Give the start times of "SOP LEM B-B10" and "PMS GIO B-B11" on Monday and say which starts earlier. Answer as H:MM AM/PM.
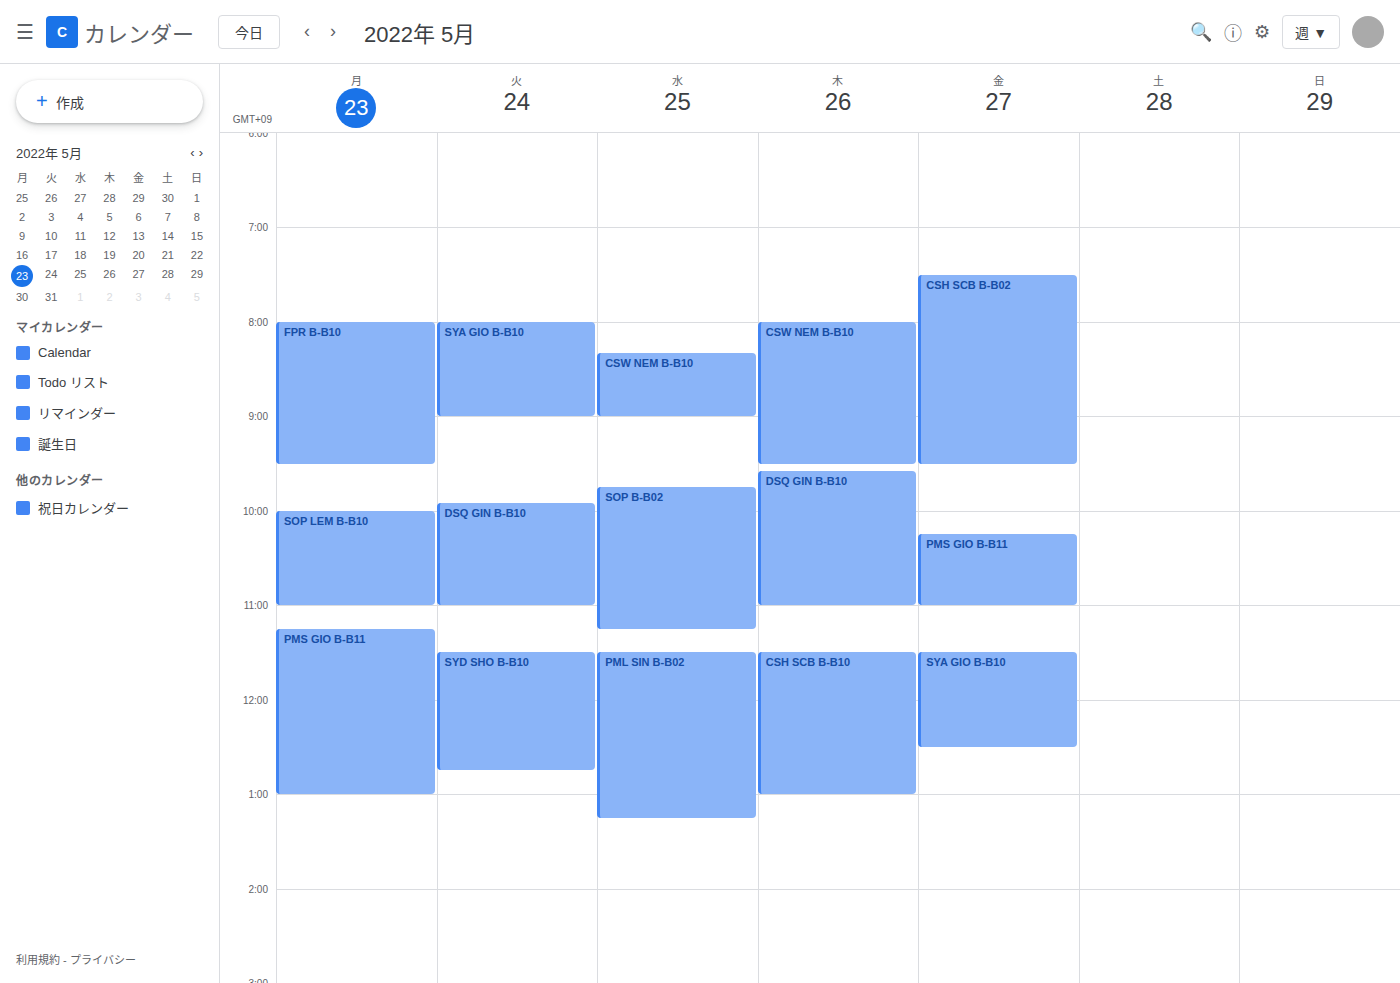
"SOP LEM B-B10" 10:00 AM; "PMS GIO B-B11" 11:15 AM.